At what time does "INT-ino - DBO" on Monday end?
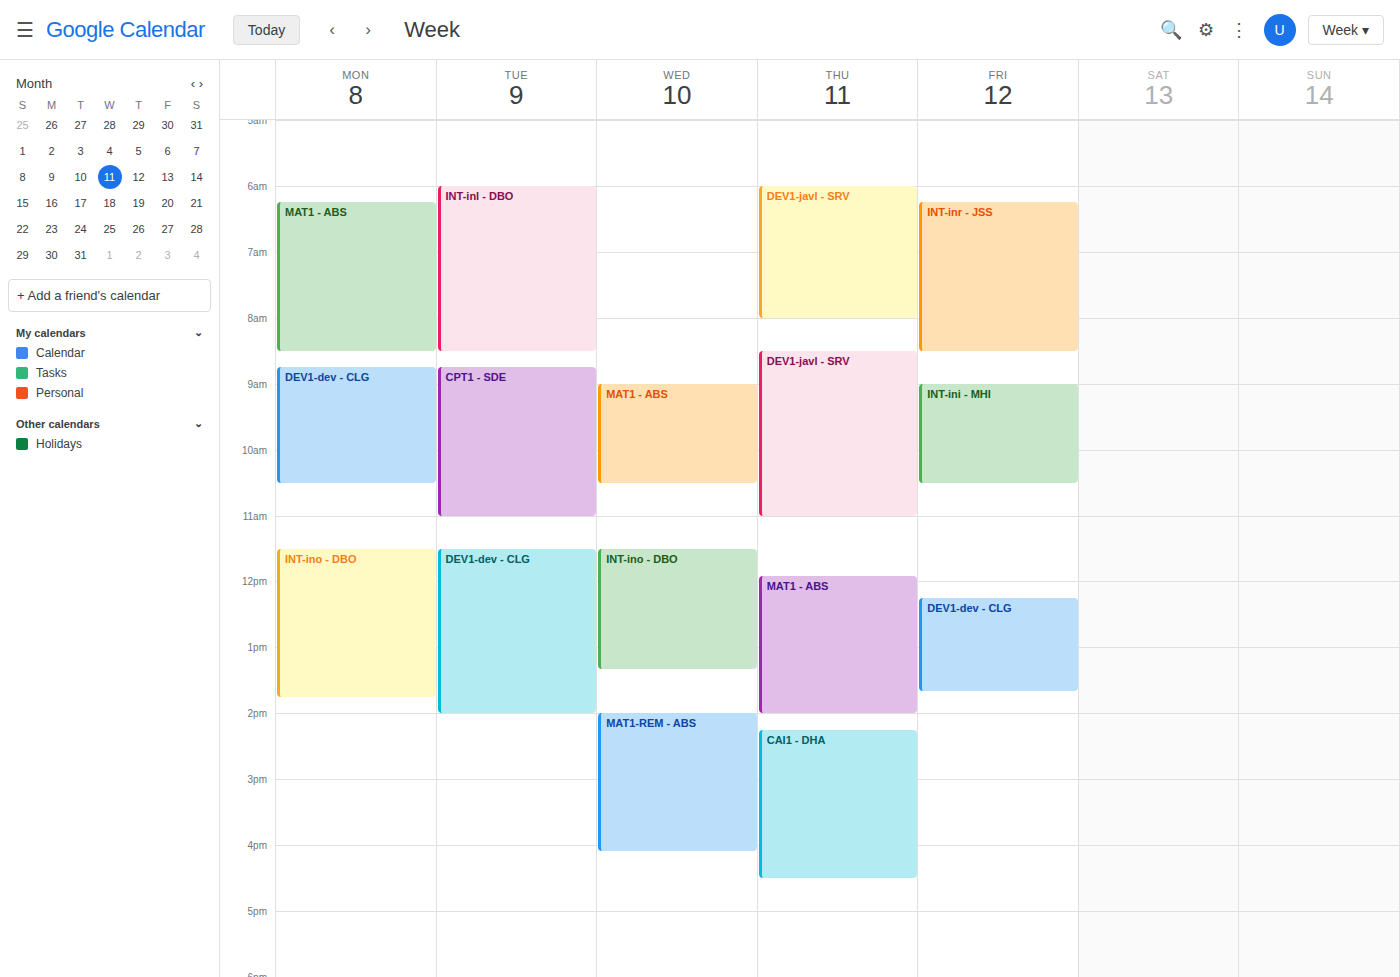
1:45 PM